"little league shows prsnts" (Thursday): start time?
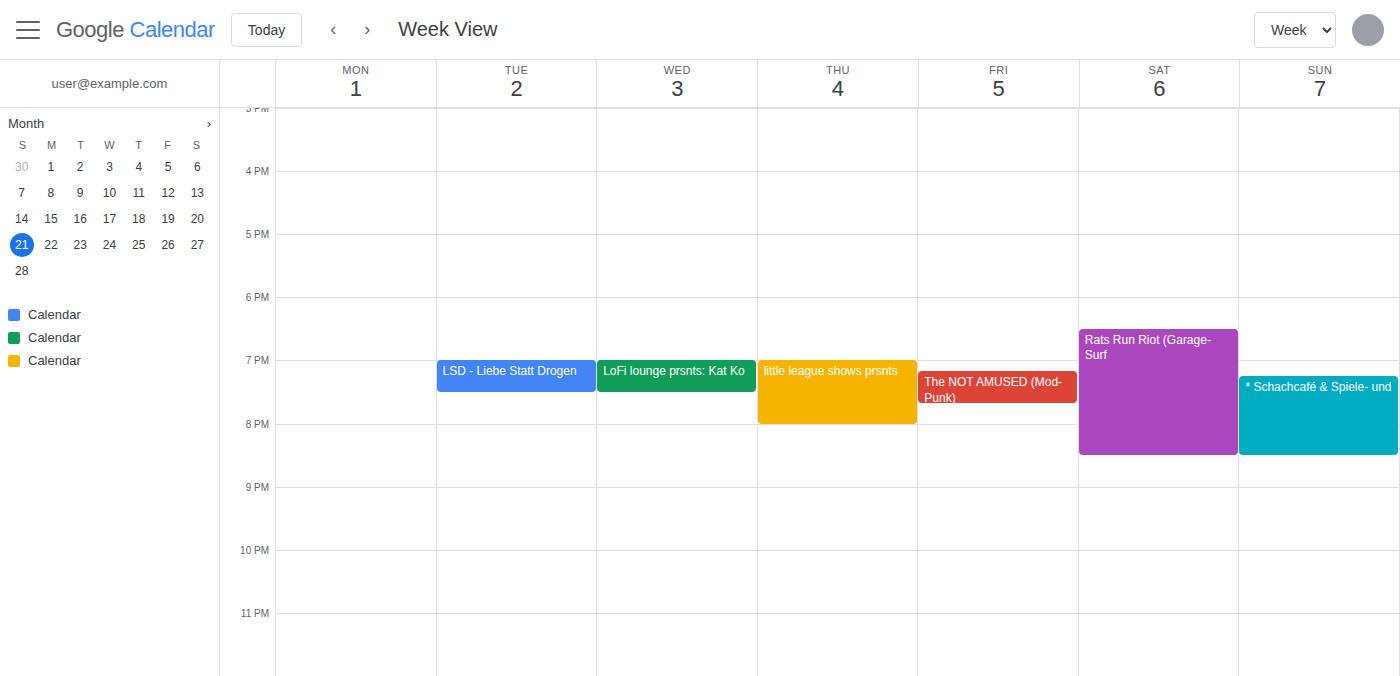
7:00 PM